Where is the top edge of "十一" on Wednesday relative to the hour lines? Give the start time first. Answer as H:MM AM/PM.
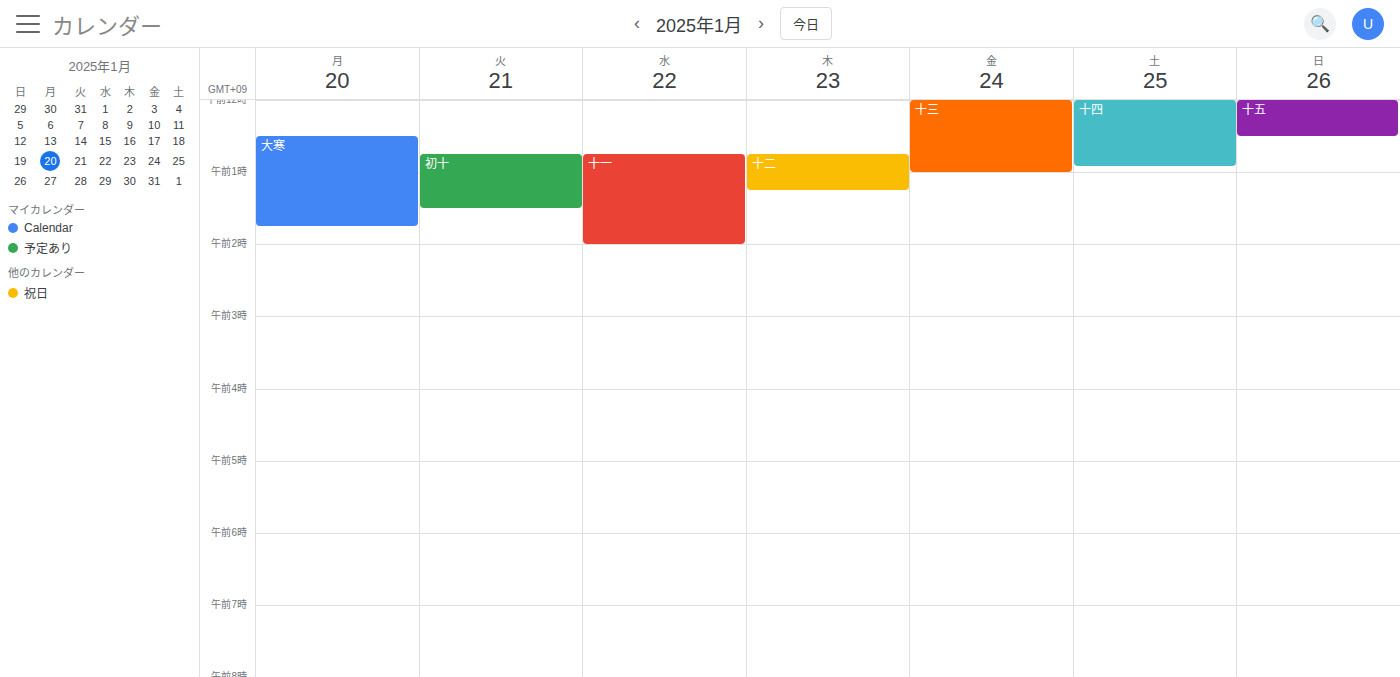
12:45 AM -- neither: three quarters of the way from the 12 AM line to the 1 AM line.